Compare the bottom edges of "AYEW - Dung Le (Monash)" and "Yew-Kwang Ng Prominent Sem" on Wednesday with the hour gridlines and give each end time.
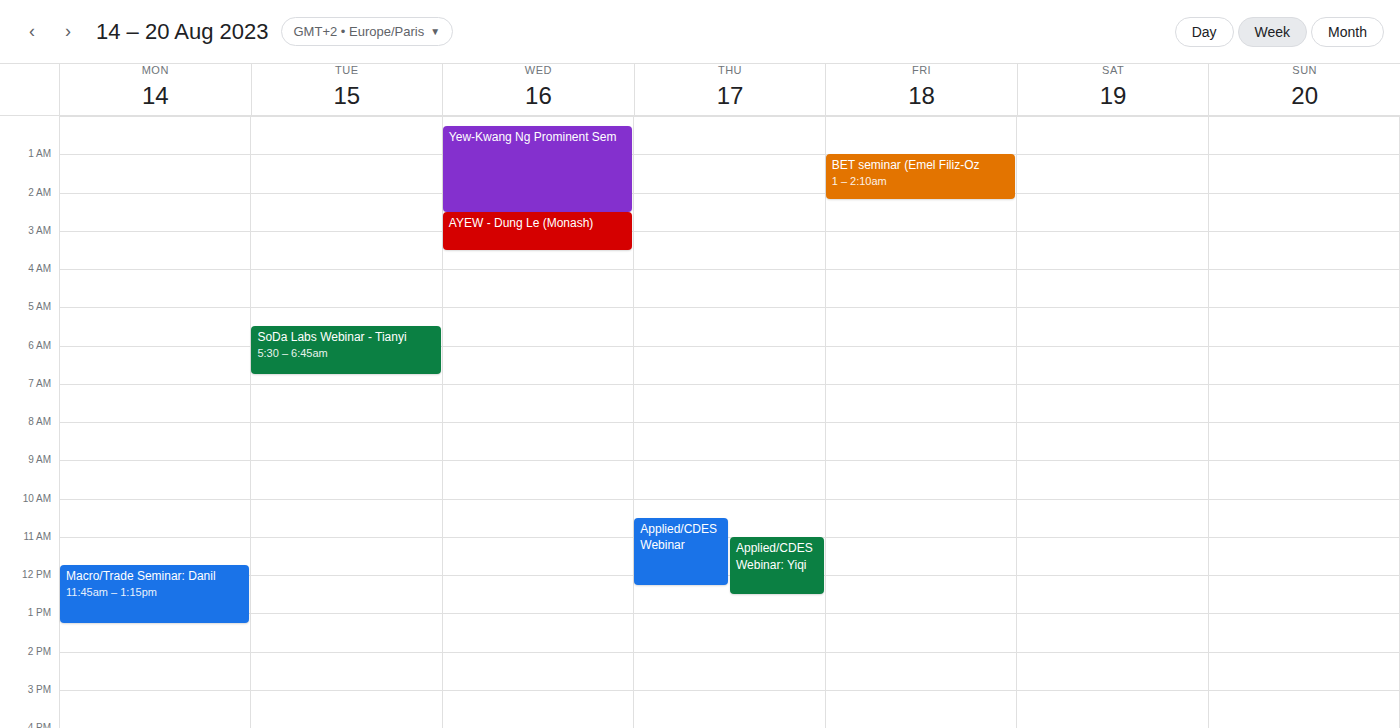
"AYEW - Dung Le (Monash)": 3:30 AM, halfway between the 3 AM and 4 AM lines. "Yew-Kwang Ng Prominent Sem": 2:30 AM, halfway between the 2 AM and 3 AM lines.